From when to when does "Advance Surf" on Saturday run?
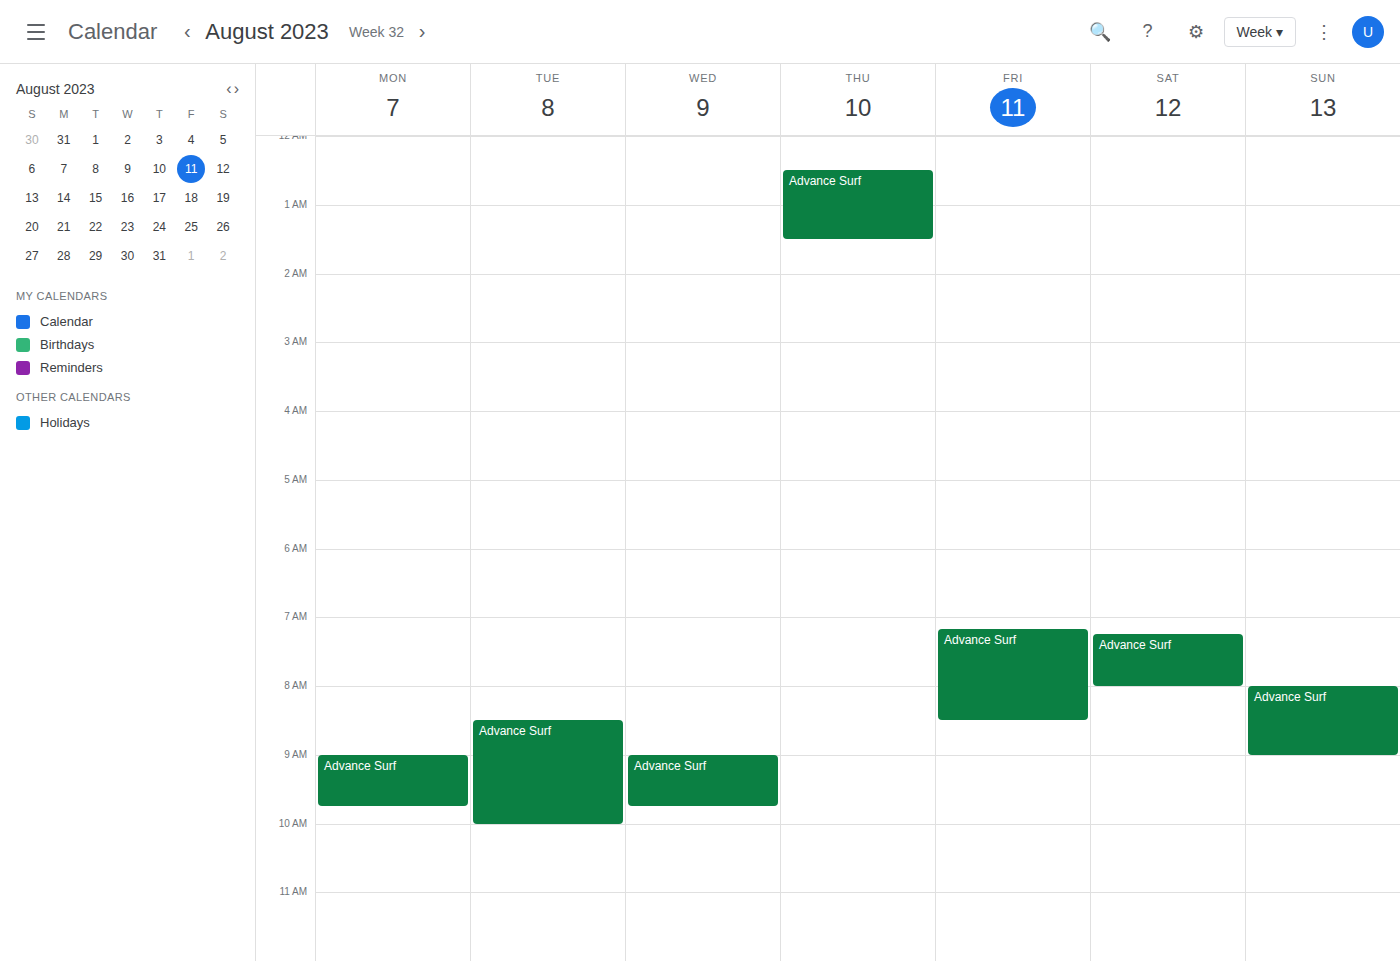
7:15 AM to 8:00 AM